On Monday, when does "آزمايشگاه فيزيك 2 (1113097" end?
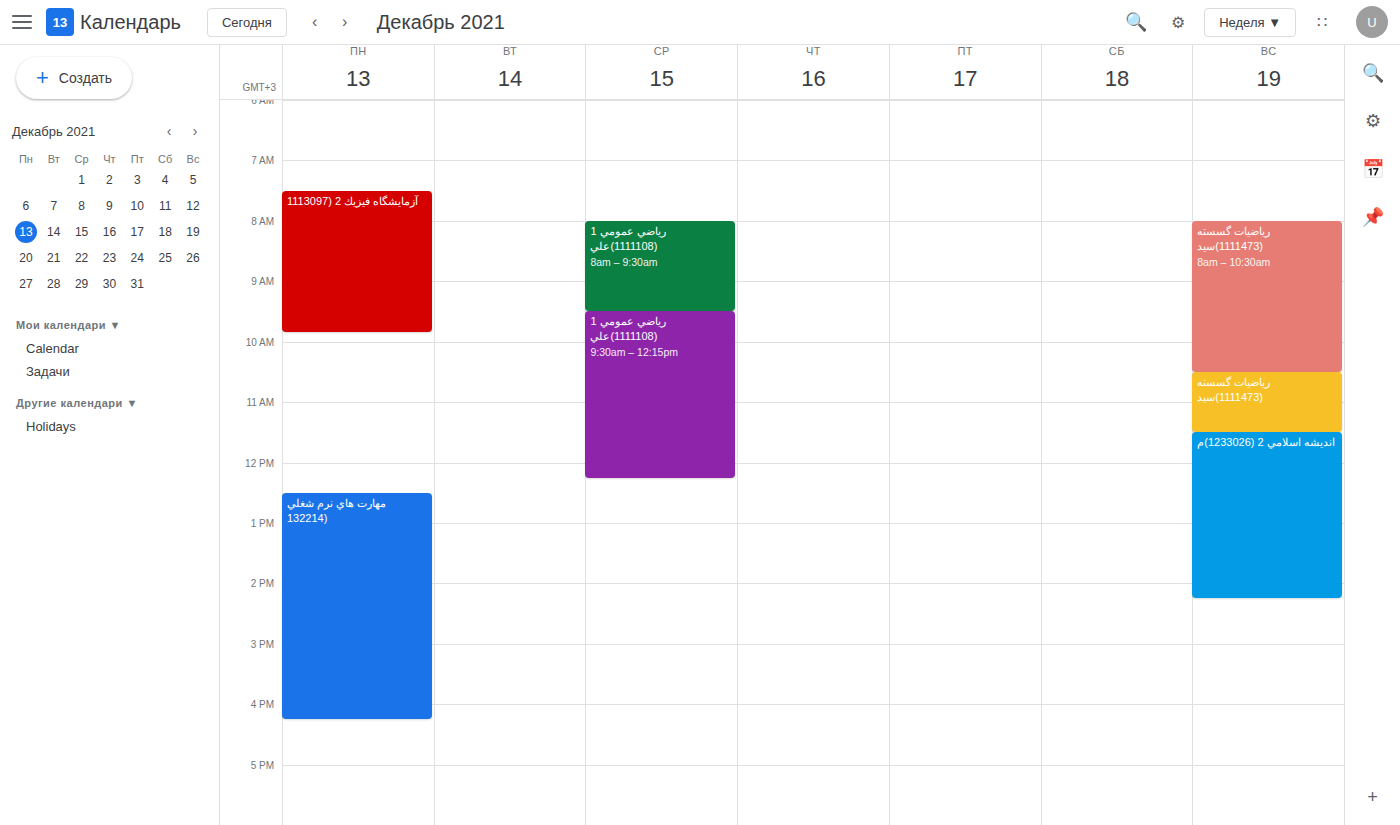
9:50 AM